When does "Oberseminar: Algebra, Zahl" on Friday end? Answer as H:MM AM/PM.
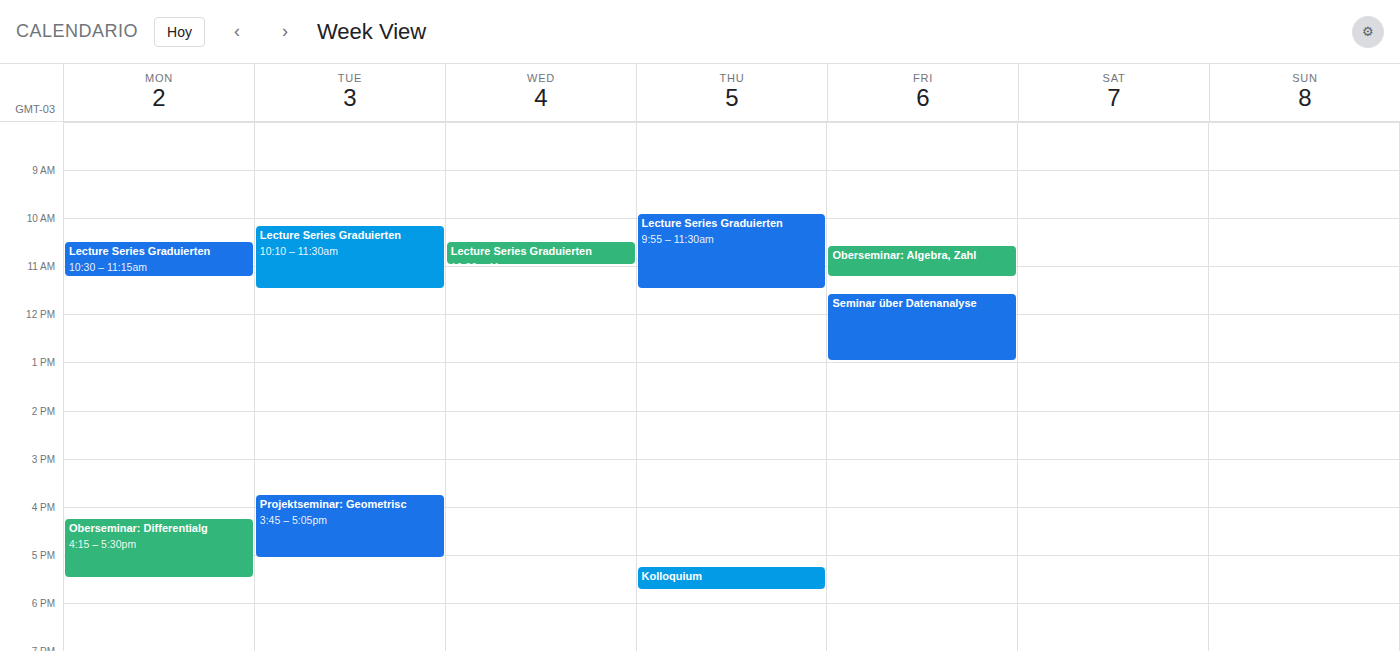
11:15 AM